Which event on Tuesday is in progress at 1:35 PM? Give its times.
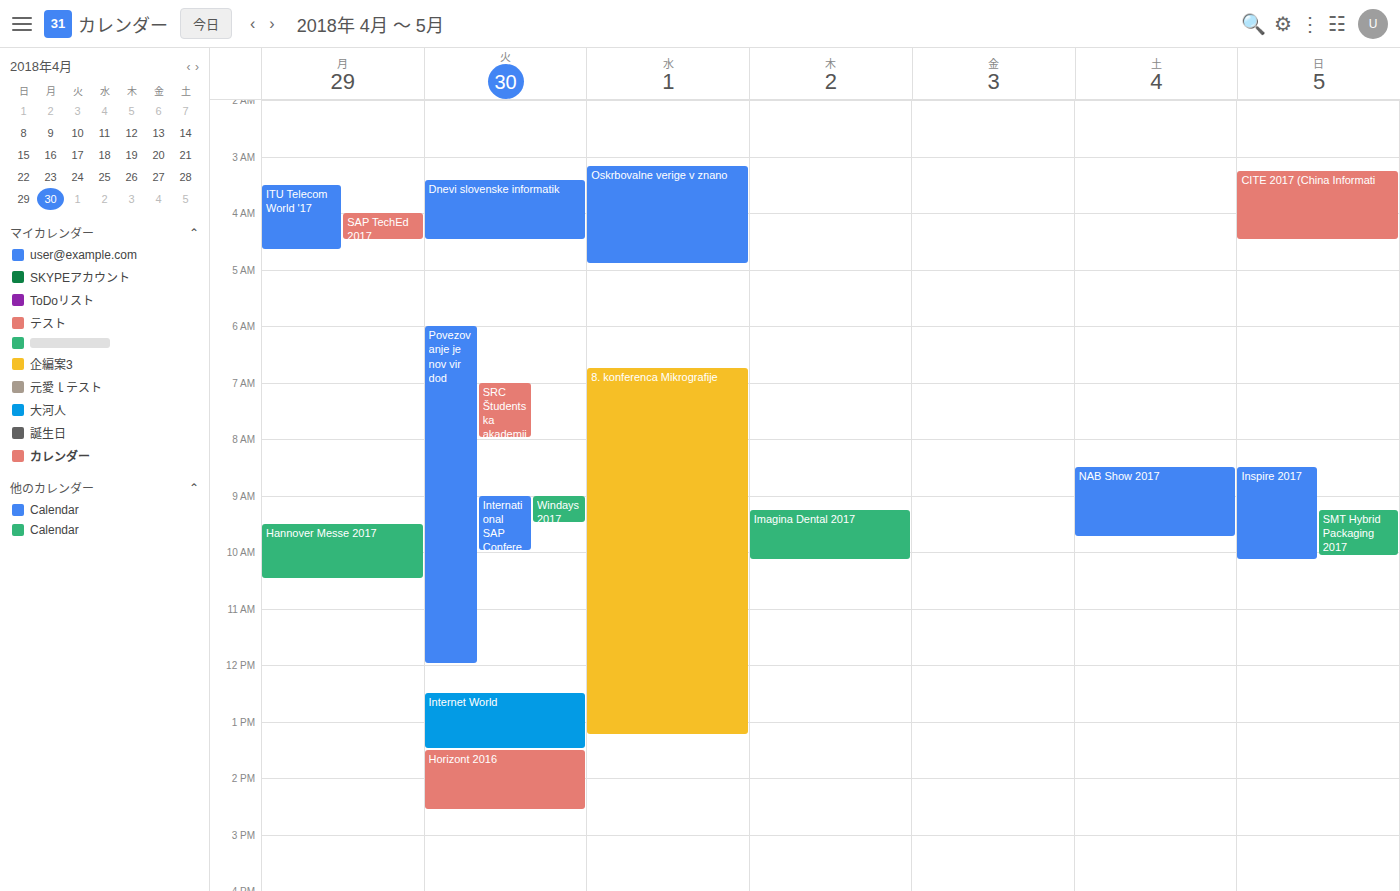
"Horizont 2016", 1:30 PM to 2:35 PM